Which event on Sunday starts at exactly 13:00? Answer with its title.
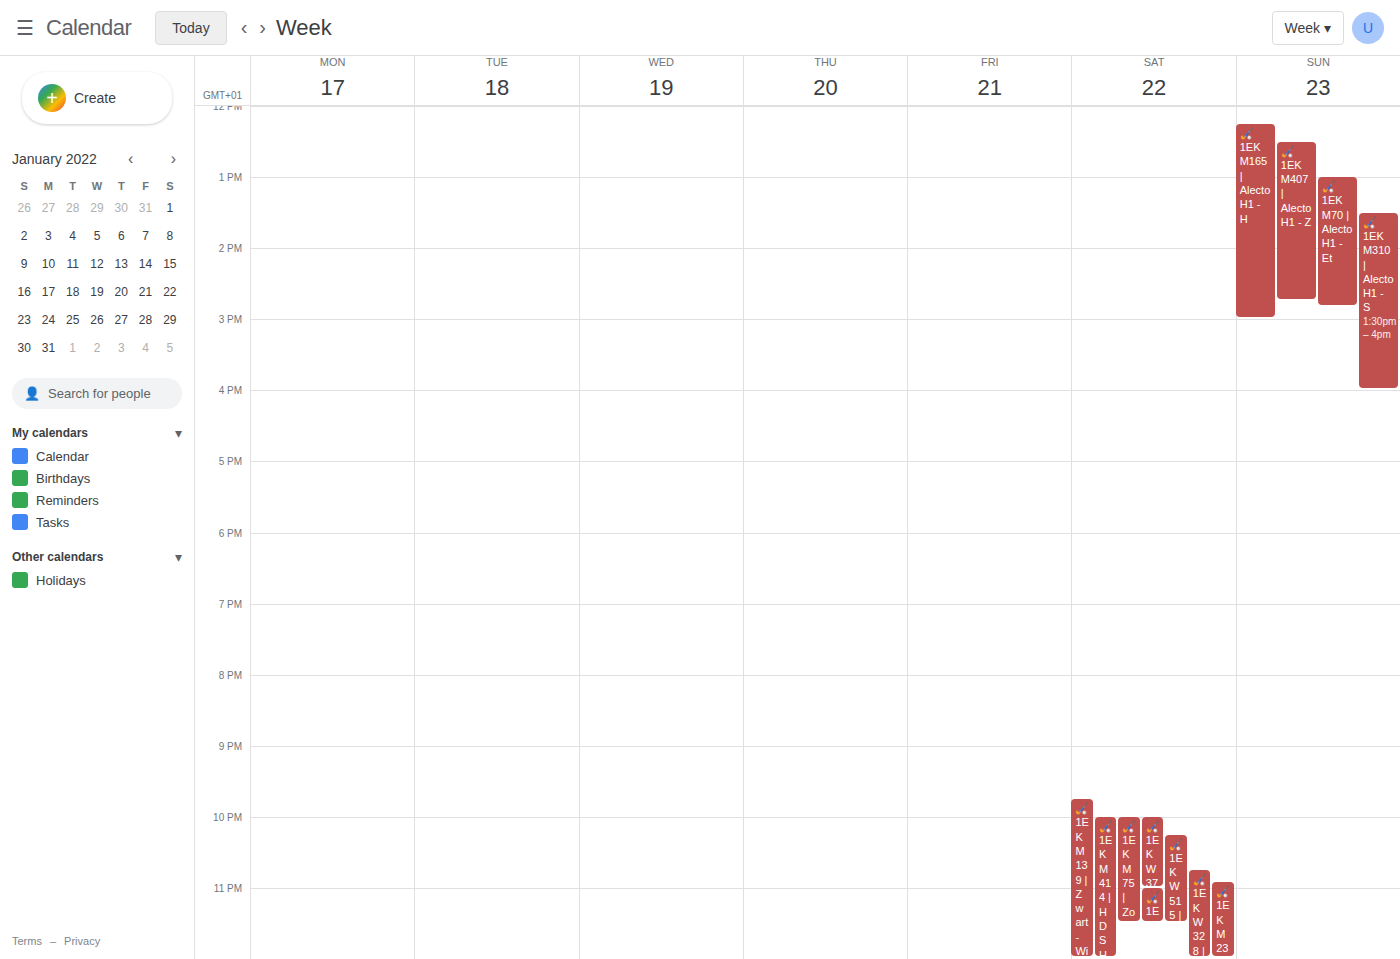
"🏑 1EK M70 | Alecto H1 - Et"